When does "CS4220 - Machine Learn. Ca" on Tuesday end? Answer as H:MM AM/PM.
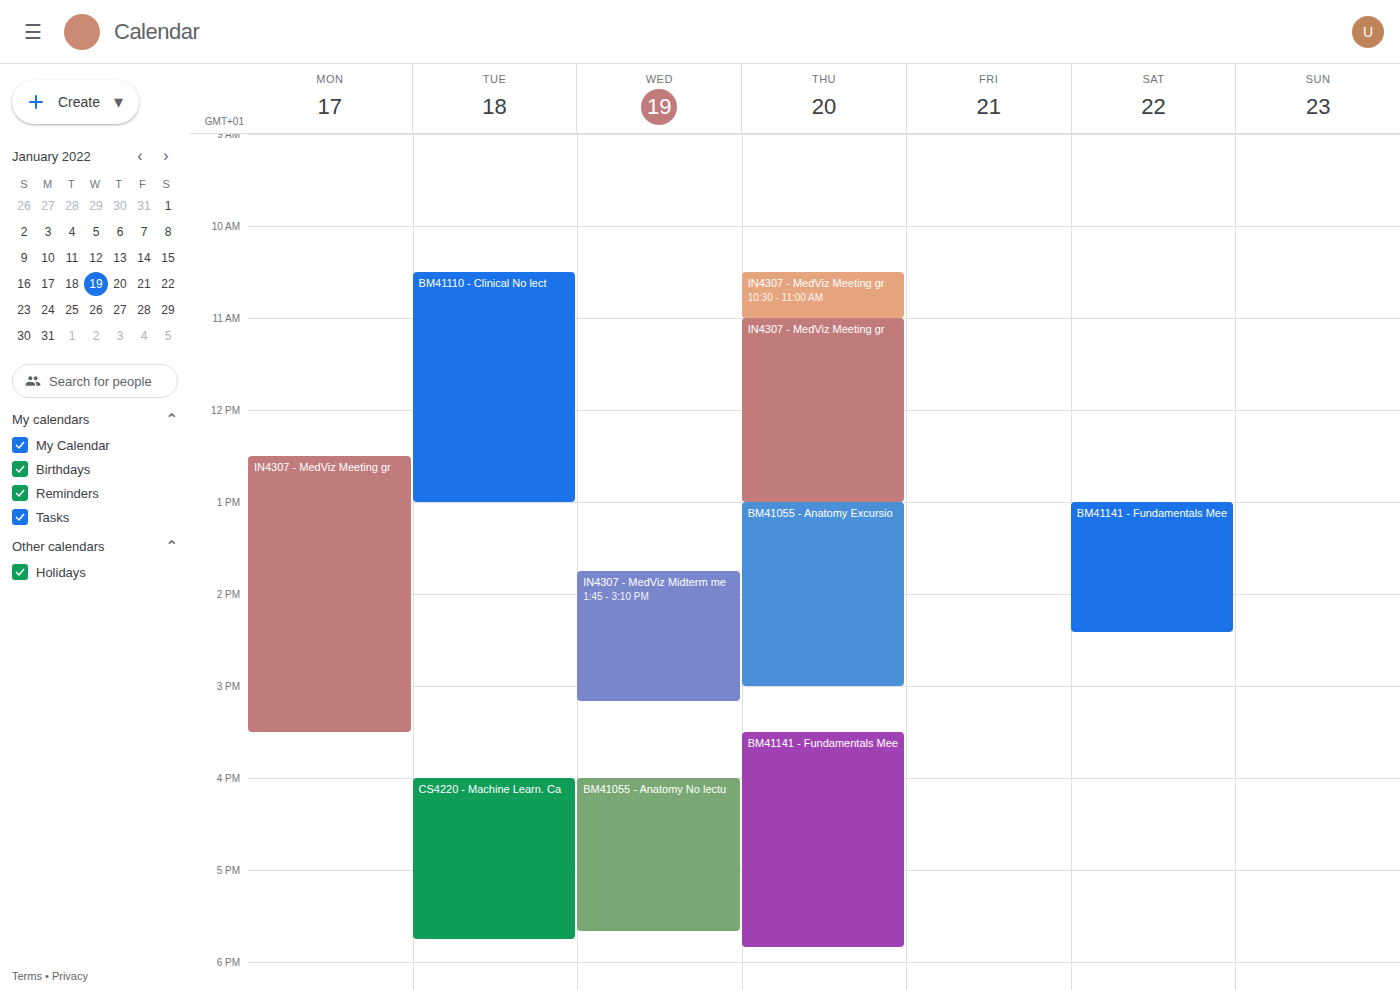
5:45 PM